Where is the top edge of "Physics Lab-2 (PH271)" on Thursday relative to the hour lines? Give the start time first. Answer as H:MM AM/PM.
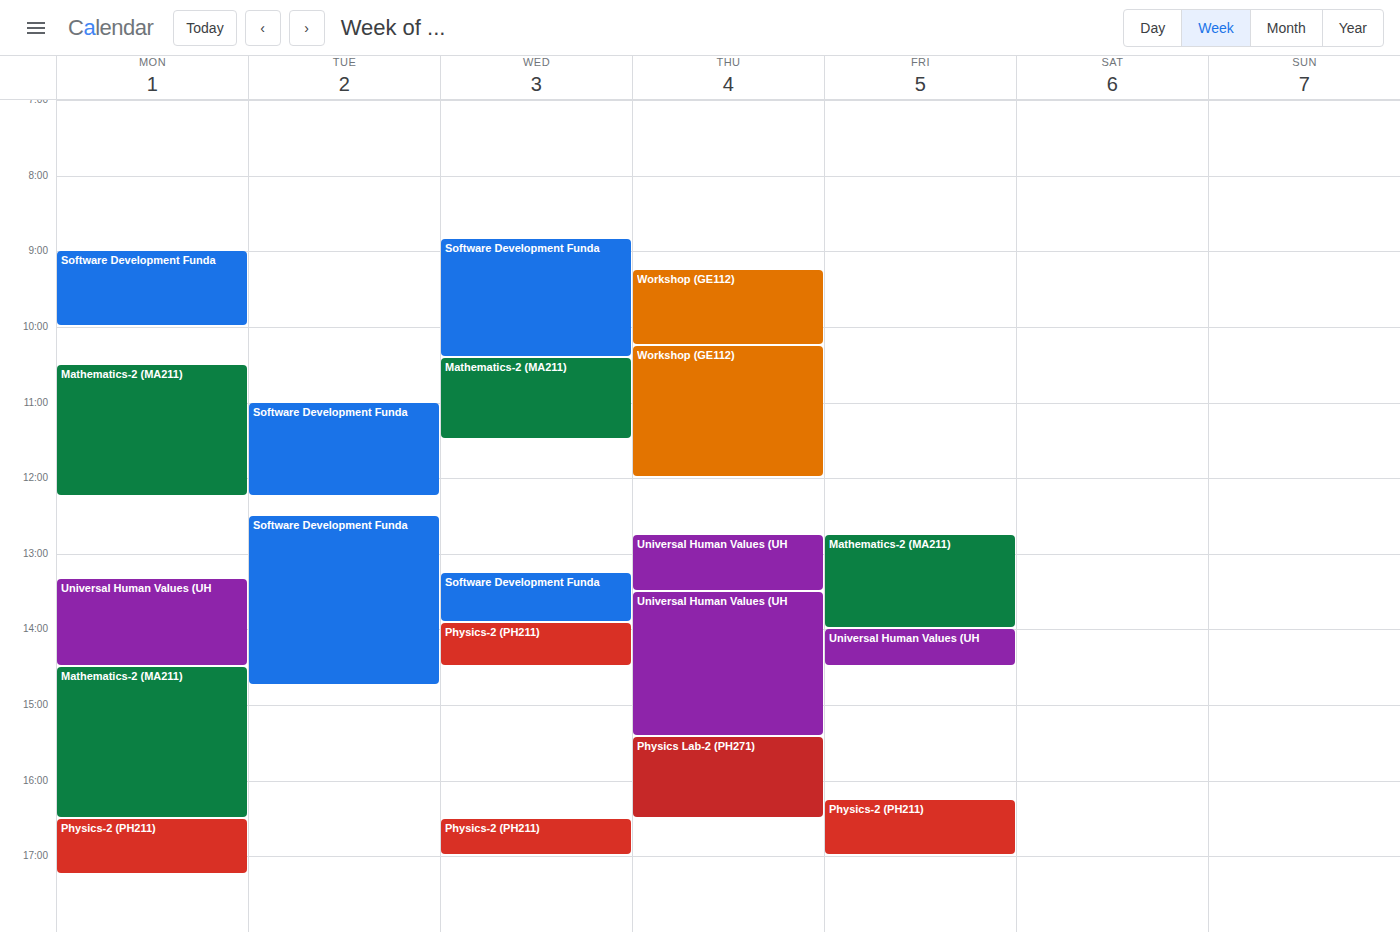
3:25 PM -- neither: 25 minutes below the 3 PM line and 35 minutes above the 4 PM line.